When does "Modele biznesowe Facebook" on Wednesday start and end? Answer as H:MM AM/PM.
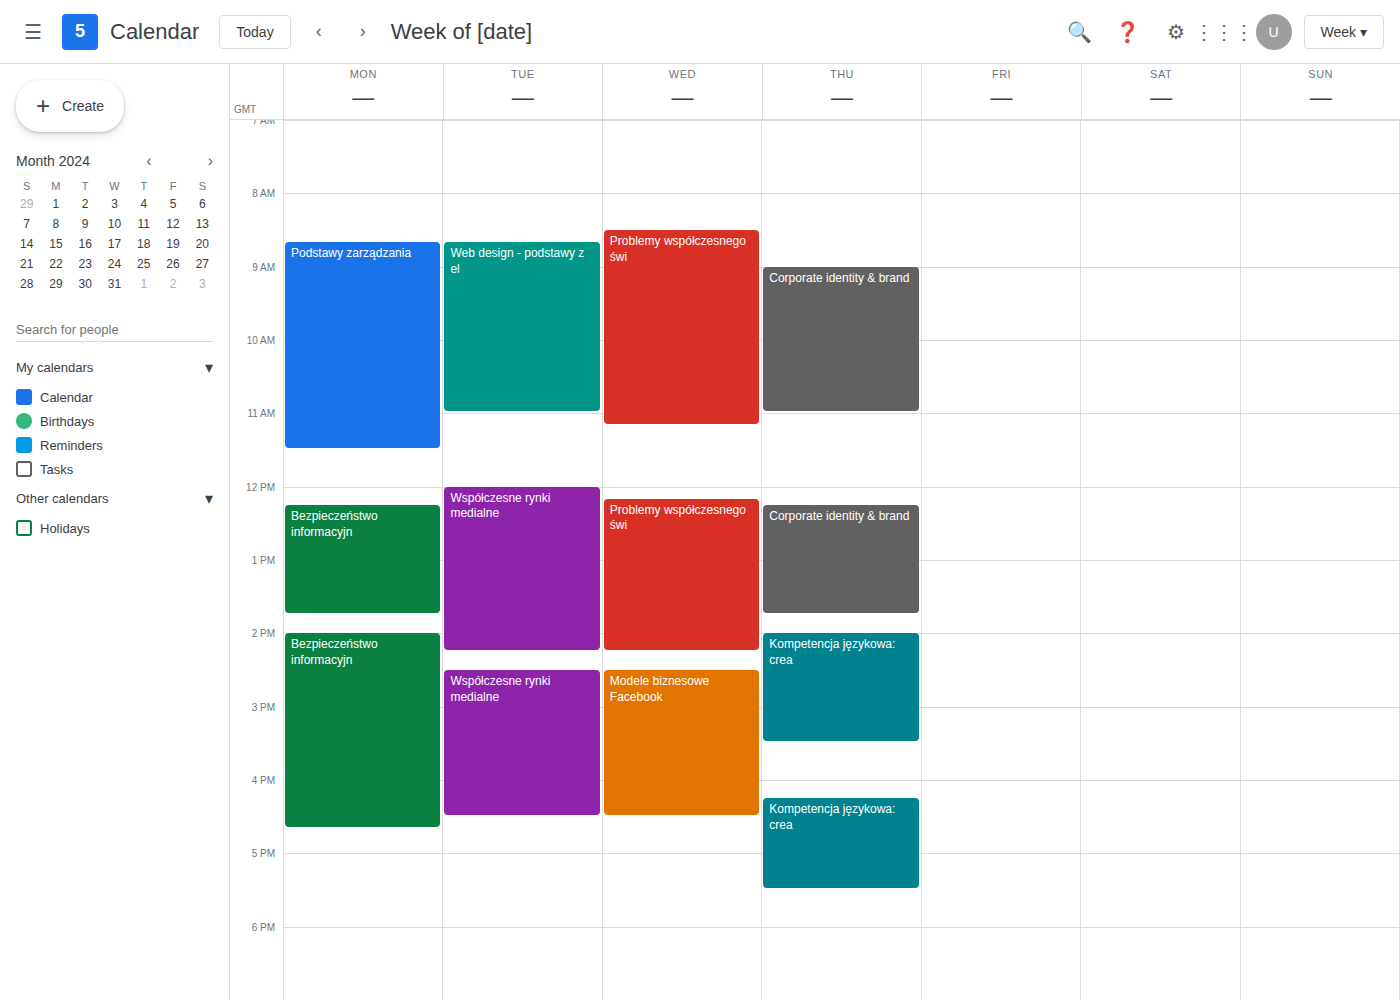
2:30 PM to 4:30 PM